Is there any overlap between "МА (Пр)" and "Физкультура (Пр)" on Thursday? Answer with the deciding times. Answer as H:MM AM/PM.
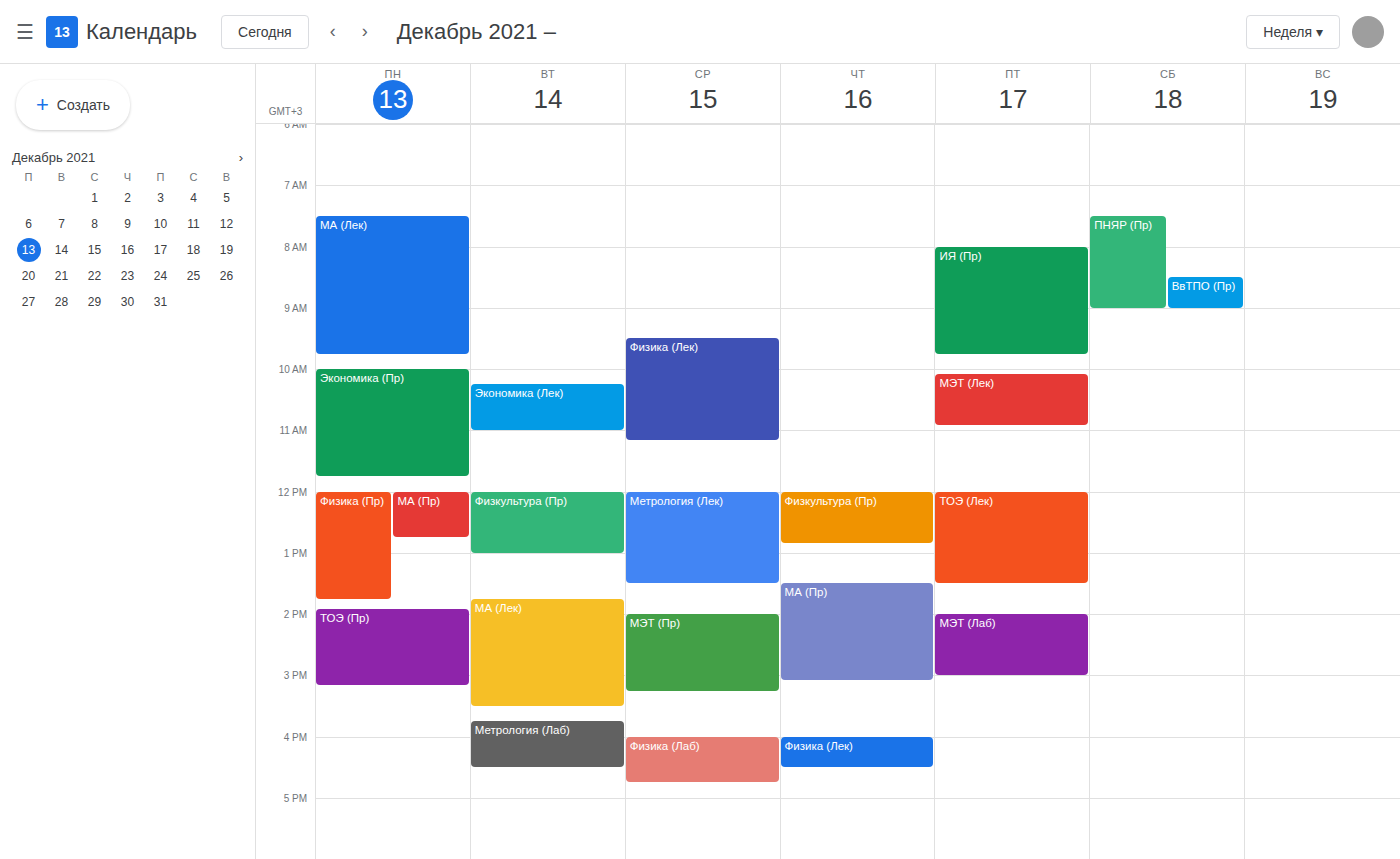
"Физкультура (Пр)" ends at 12:50 PM and "МА (Пр)" starts at 1:30 PM -- no overlap.